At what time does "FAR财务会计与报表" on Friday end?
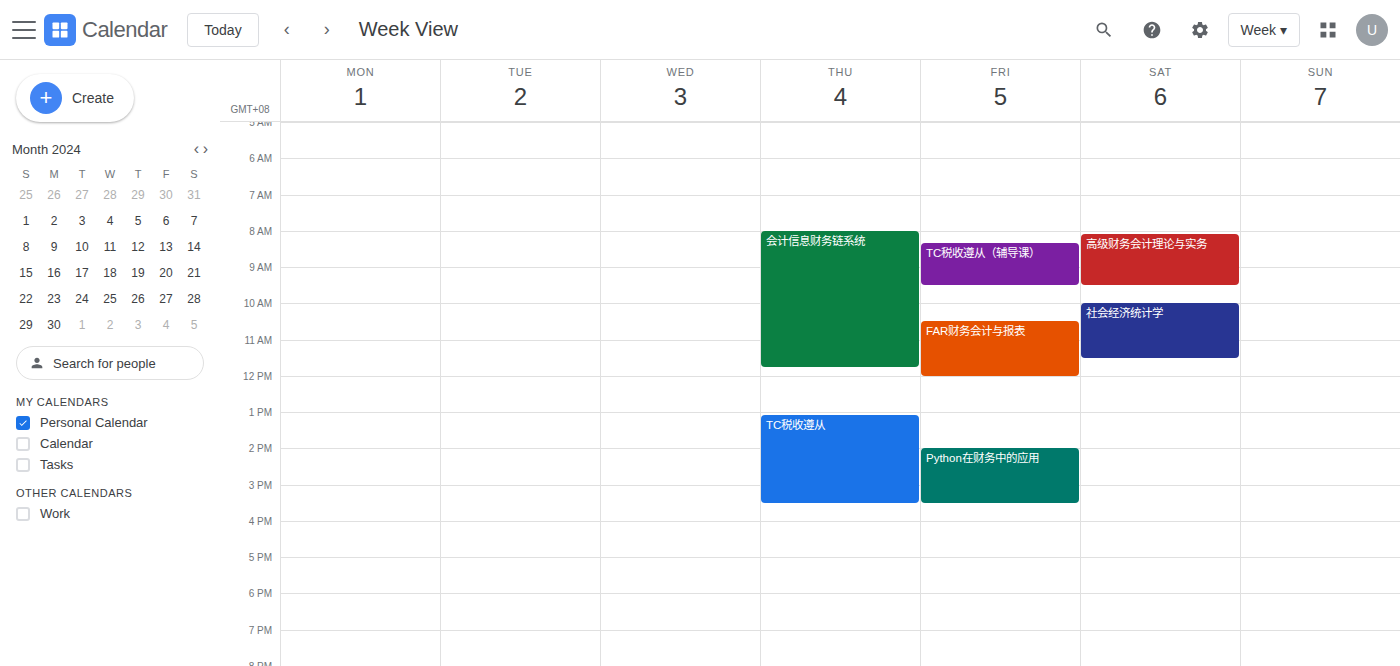
12:00 PM